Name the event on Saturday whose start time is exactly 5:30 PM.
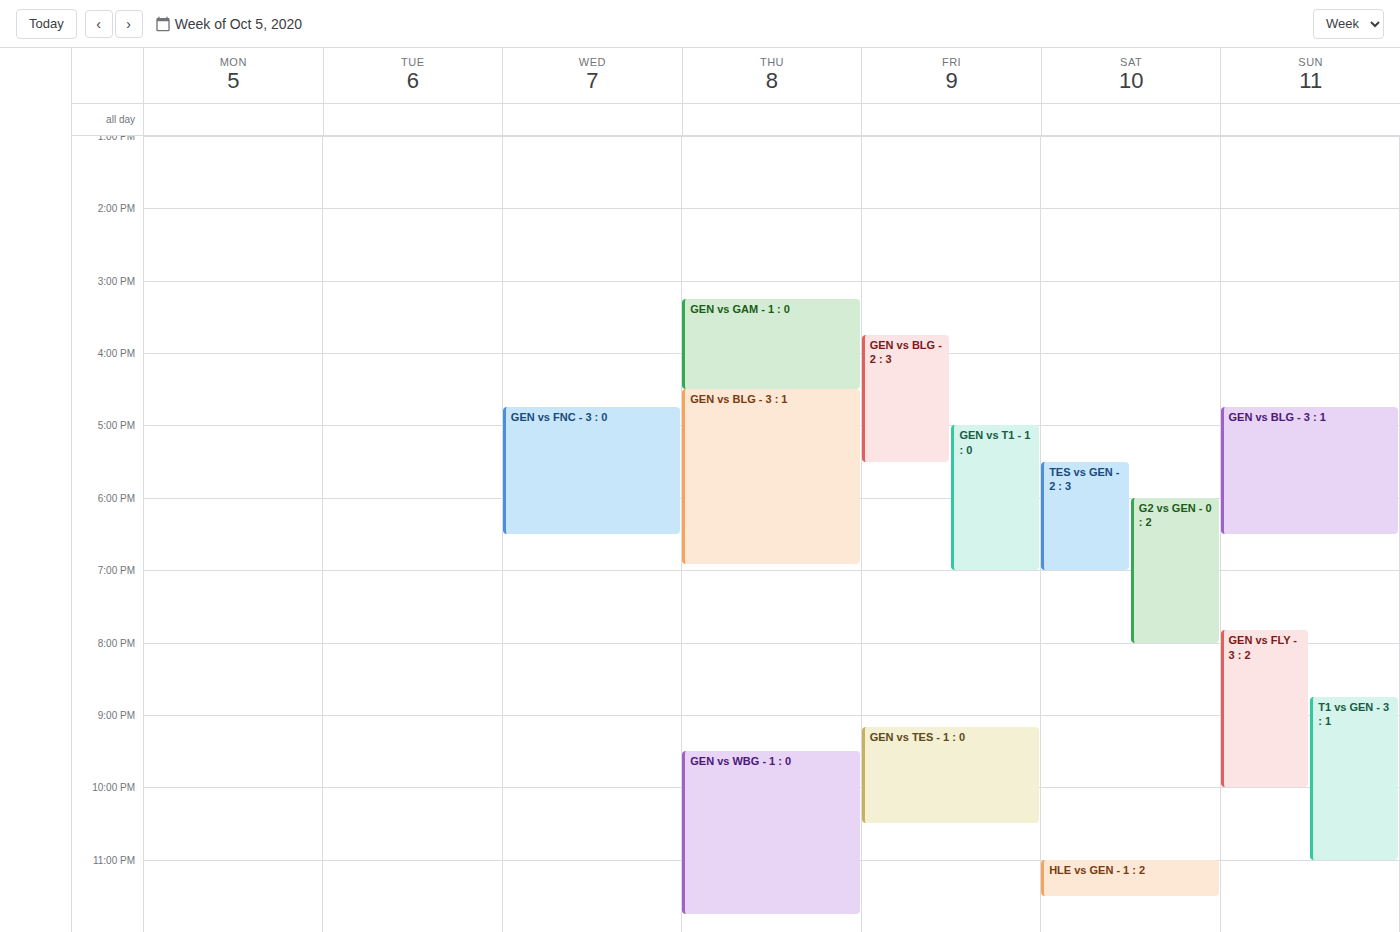
"TES vs GEN - 2 : 3"